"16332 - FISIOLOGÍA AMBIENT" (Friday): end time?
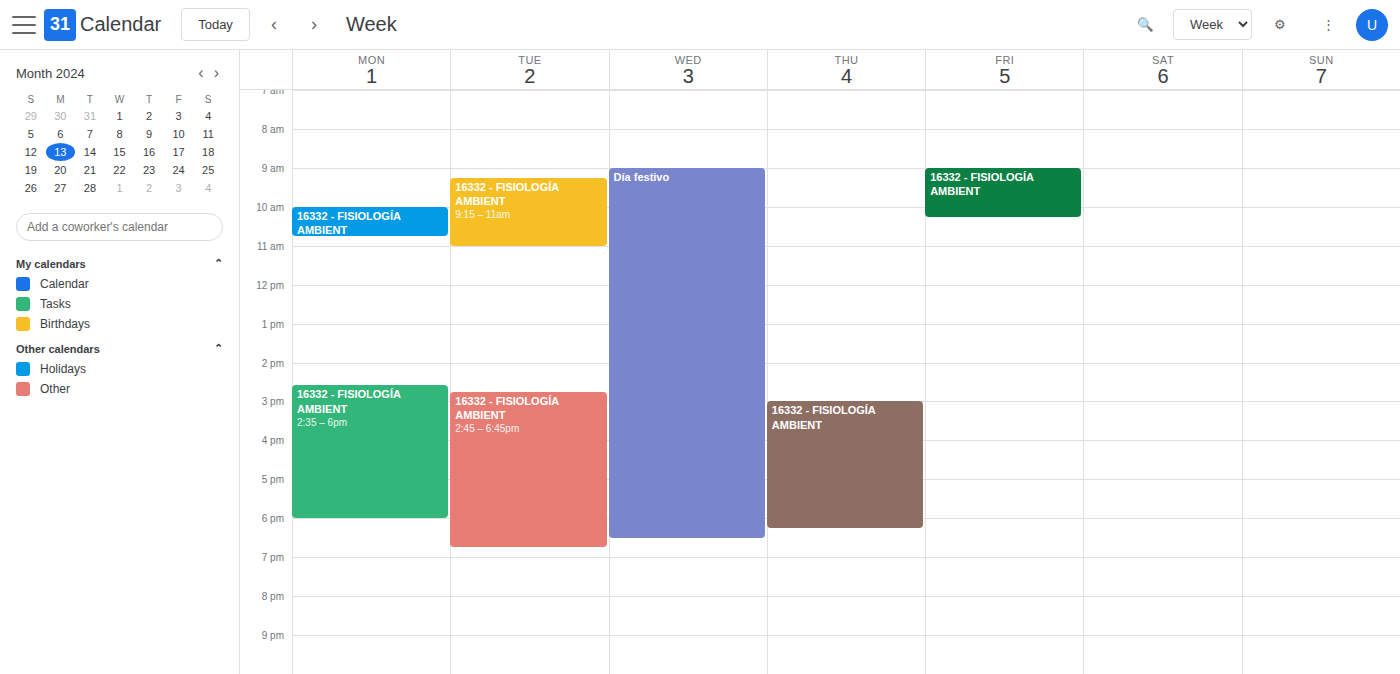
10:15 AM